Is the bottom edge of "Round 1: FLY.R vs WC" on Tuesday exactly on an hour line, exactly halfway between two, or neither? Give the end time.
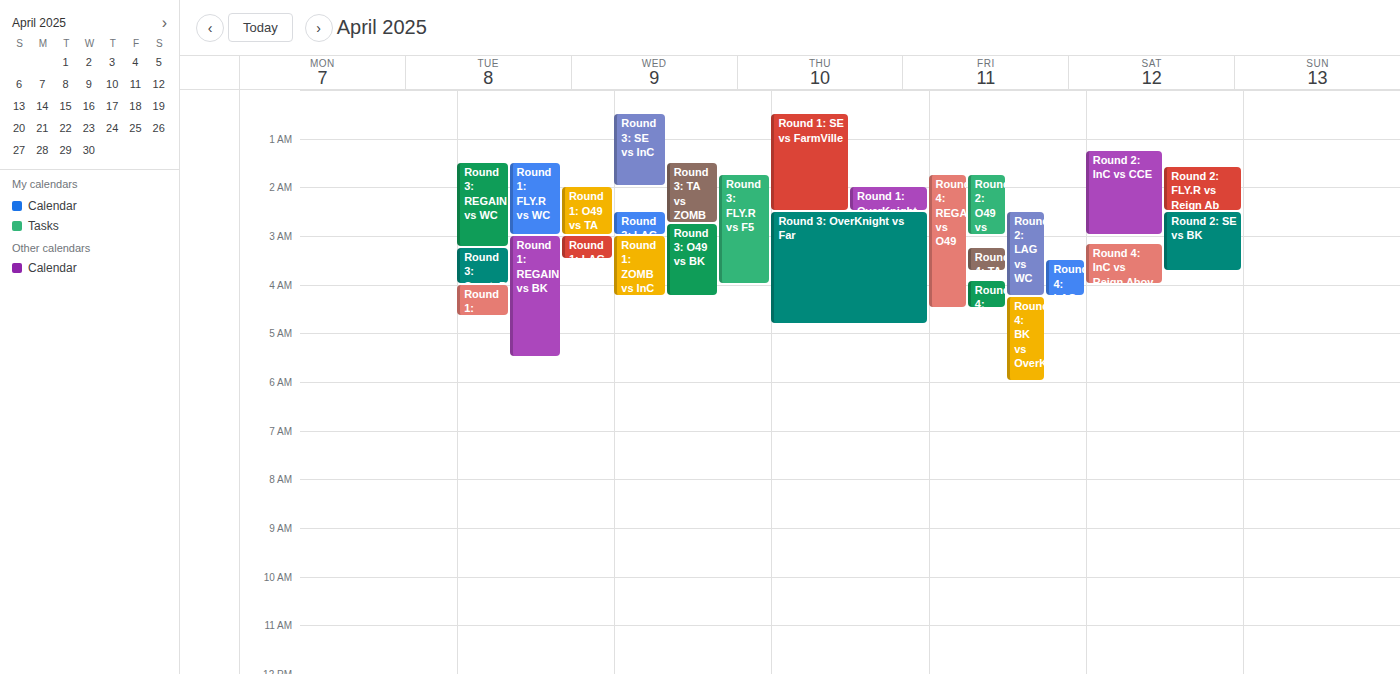
03:00 -- exactly on the 03:00 line.